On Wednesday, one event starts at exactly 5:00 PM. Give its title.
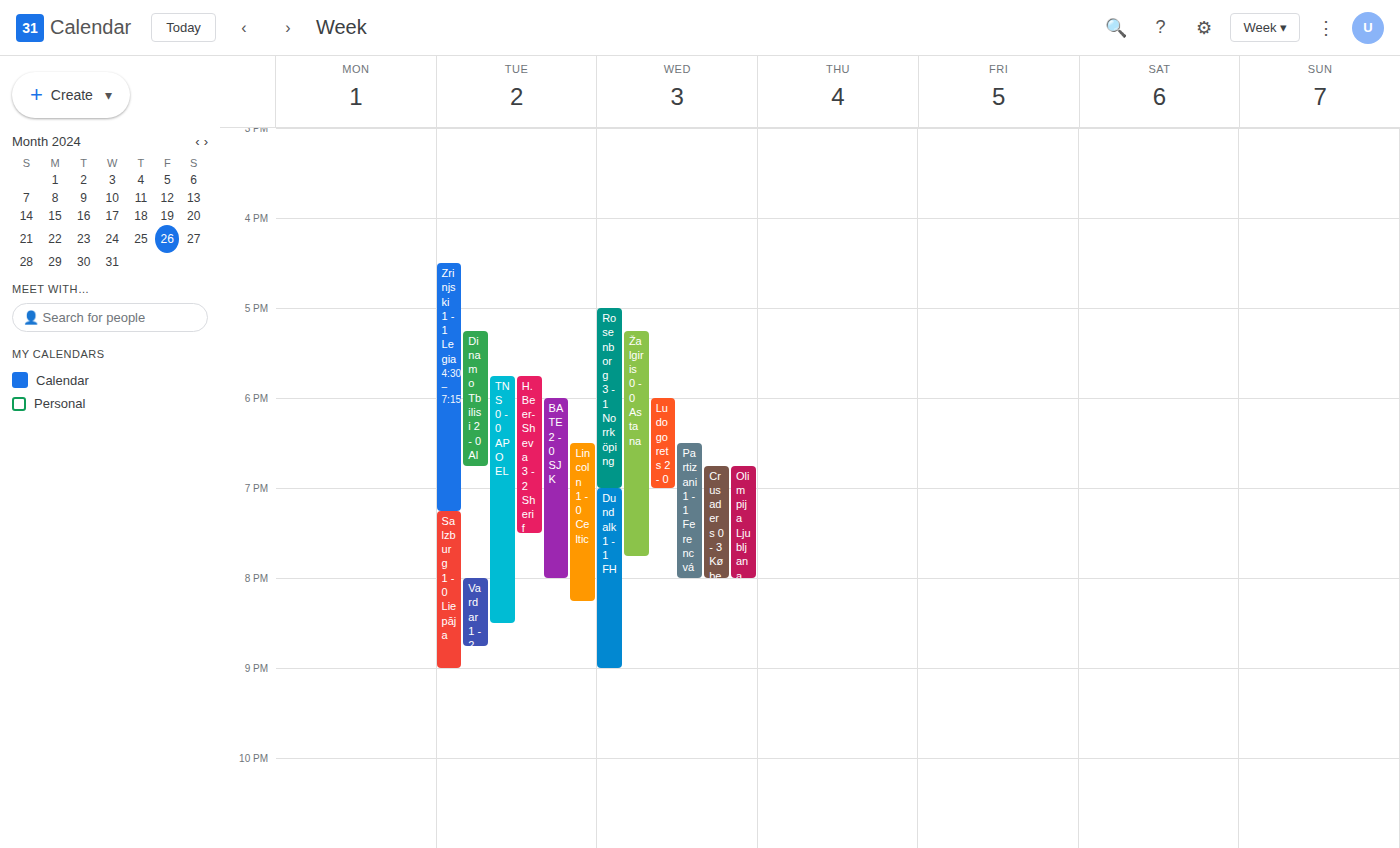
"Rosenborg 3 - 1 Norrköping"